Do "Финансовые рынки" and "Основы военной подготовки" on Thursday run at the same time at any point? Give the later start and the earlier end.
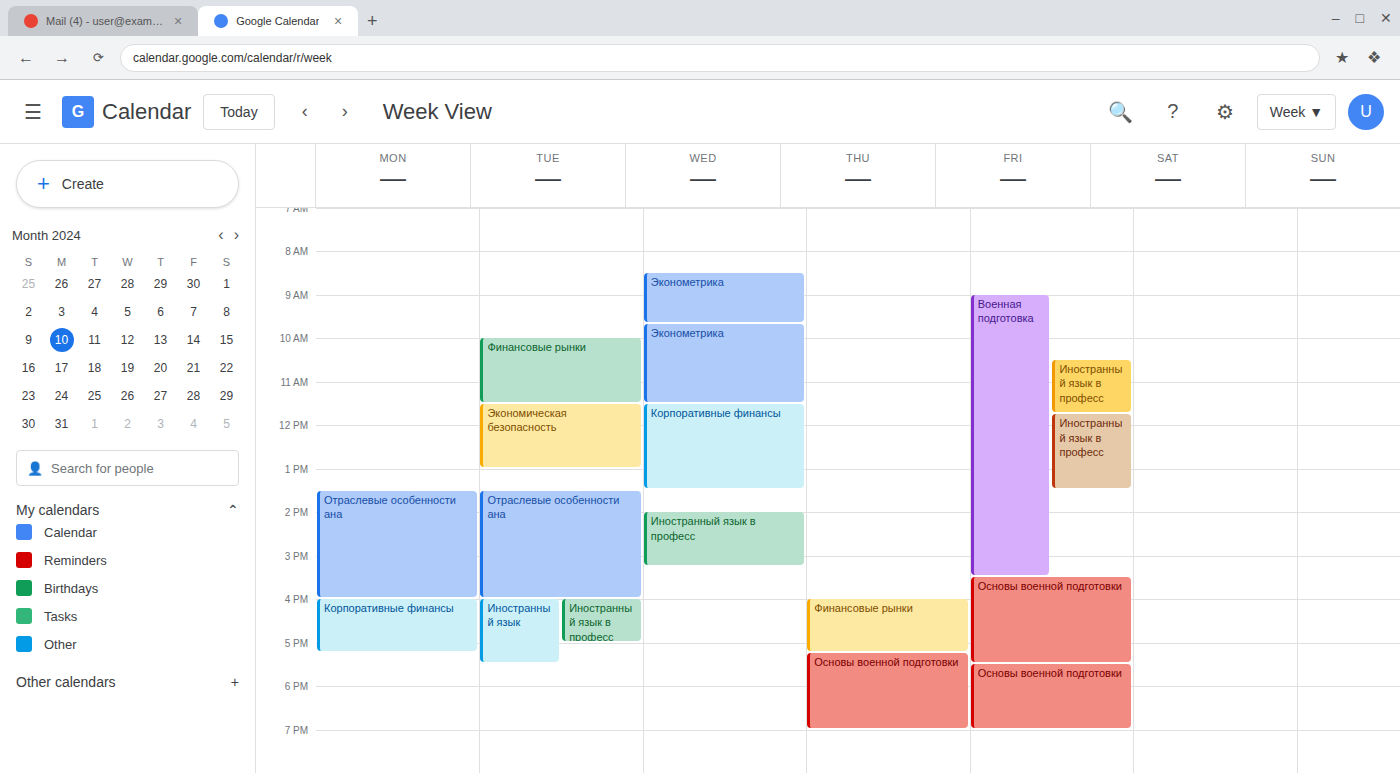
"Финансовые рынки" ends at 5:15 PM, exactly when "Основы военной подготовки" starts -- they touch but do not overlap.